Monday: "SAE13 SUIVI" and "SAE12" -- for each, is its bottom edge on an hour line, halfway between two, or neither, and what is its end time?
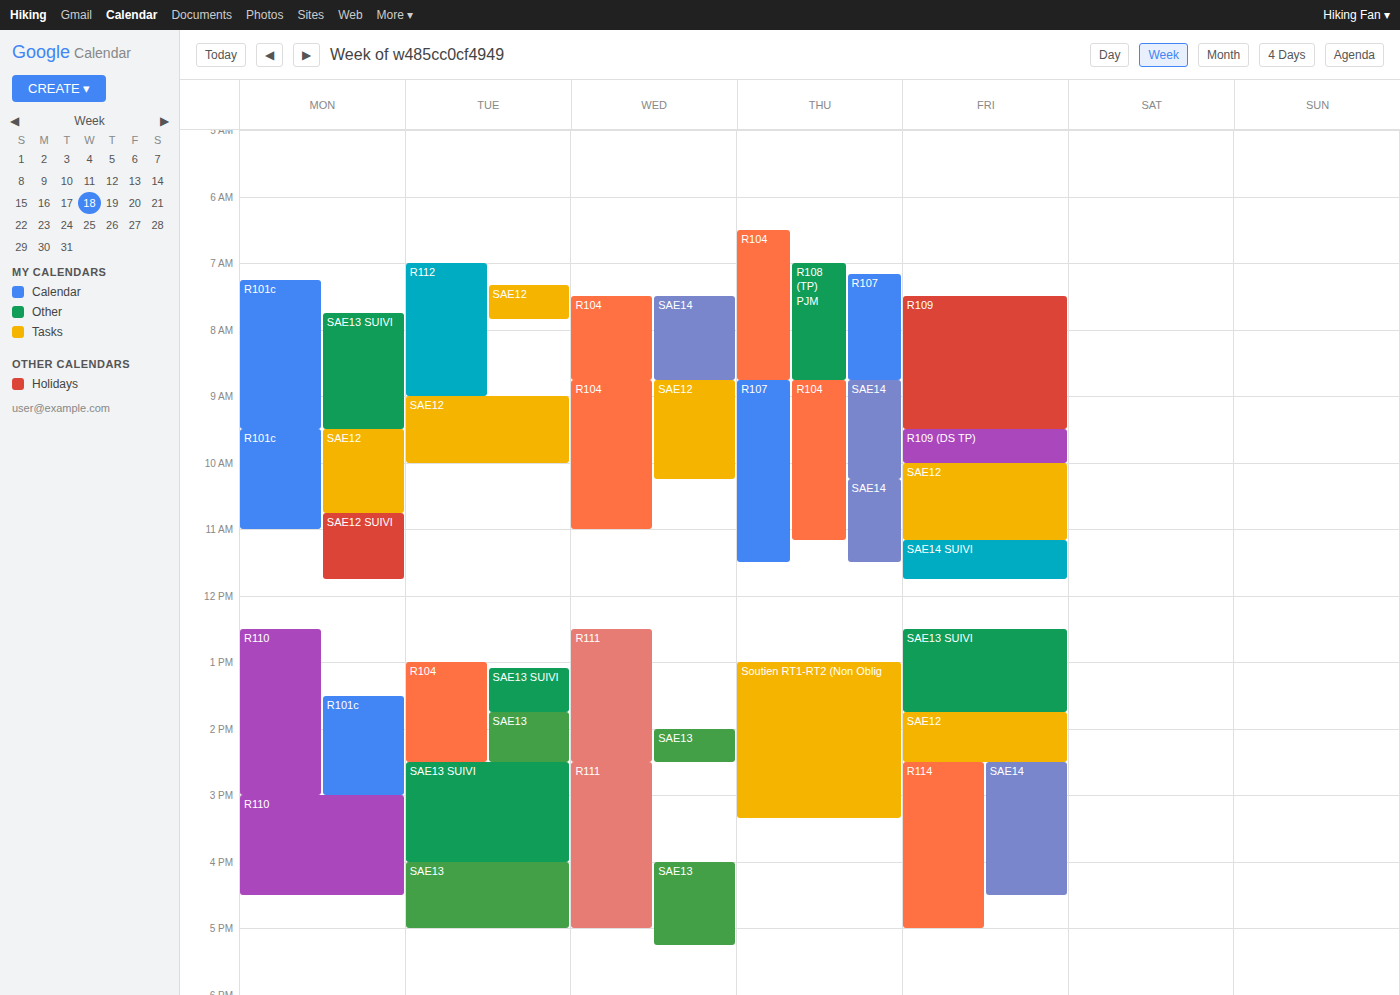
"SAE13 SUIVI": 9:30 AM, halfway between the 9 AM and 10 AM lines. "SAE12": 10:45 AM, neither: three quarters of the way from the 10 AM line to the 11 AM line.